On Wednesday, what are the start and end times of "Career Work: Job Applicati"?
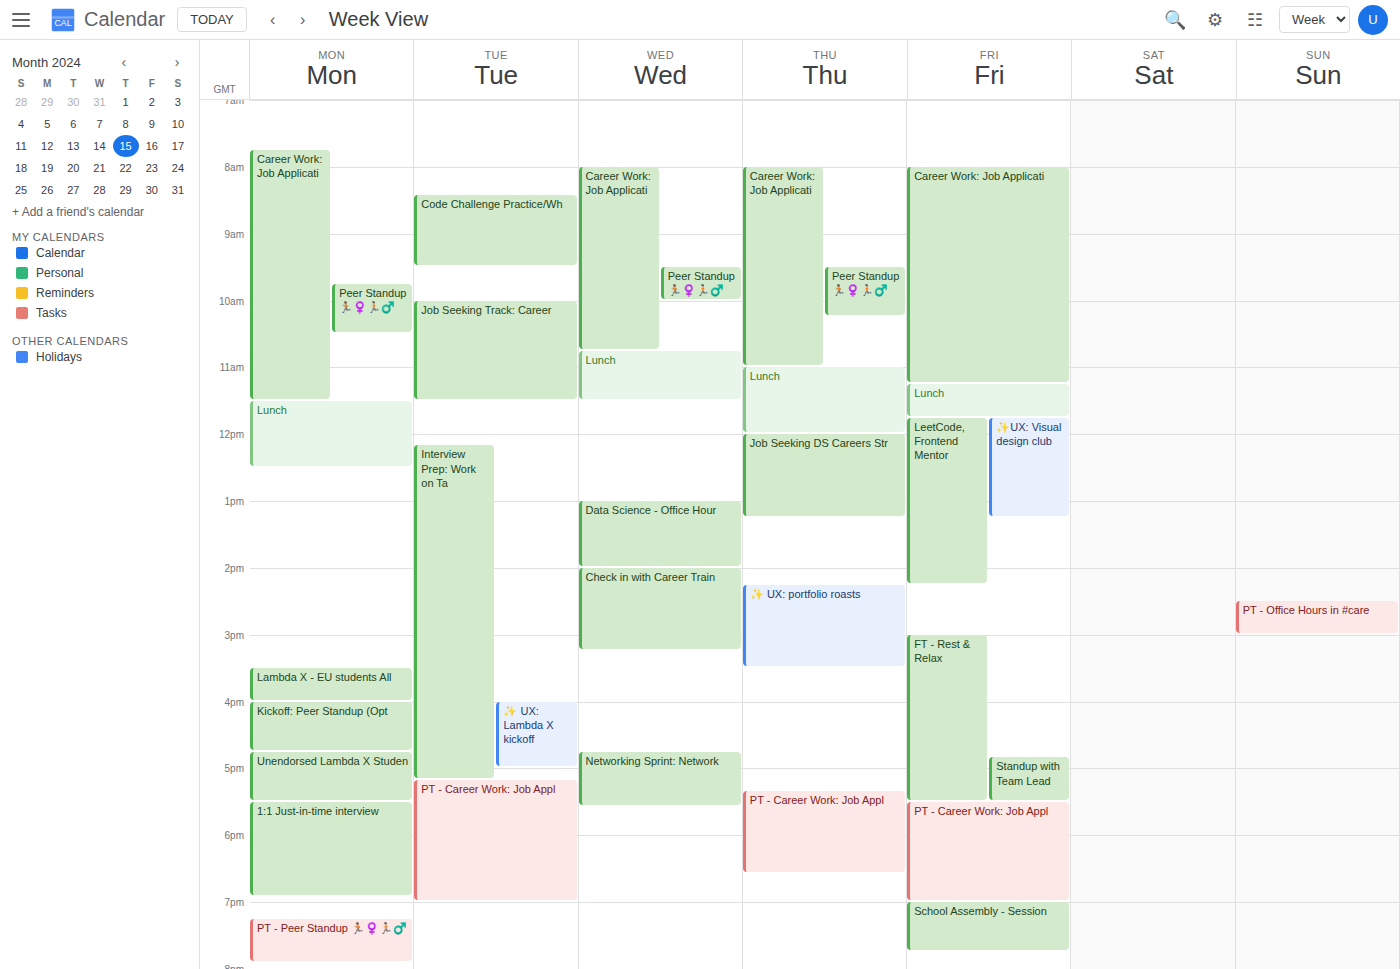
8:00 AM to 10:45 AM